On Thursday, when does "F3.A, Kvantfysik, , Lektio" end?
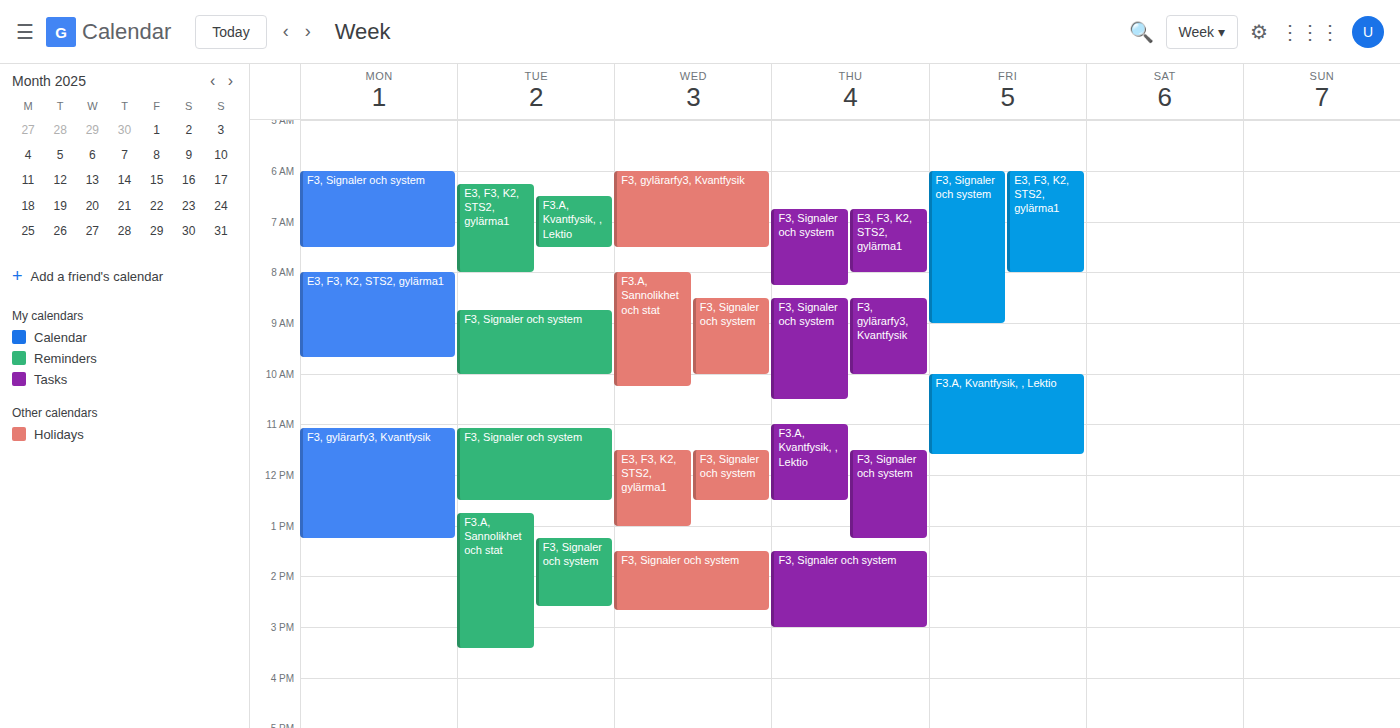
12:30